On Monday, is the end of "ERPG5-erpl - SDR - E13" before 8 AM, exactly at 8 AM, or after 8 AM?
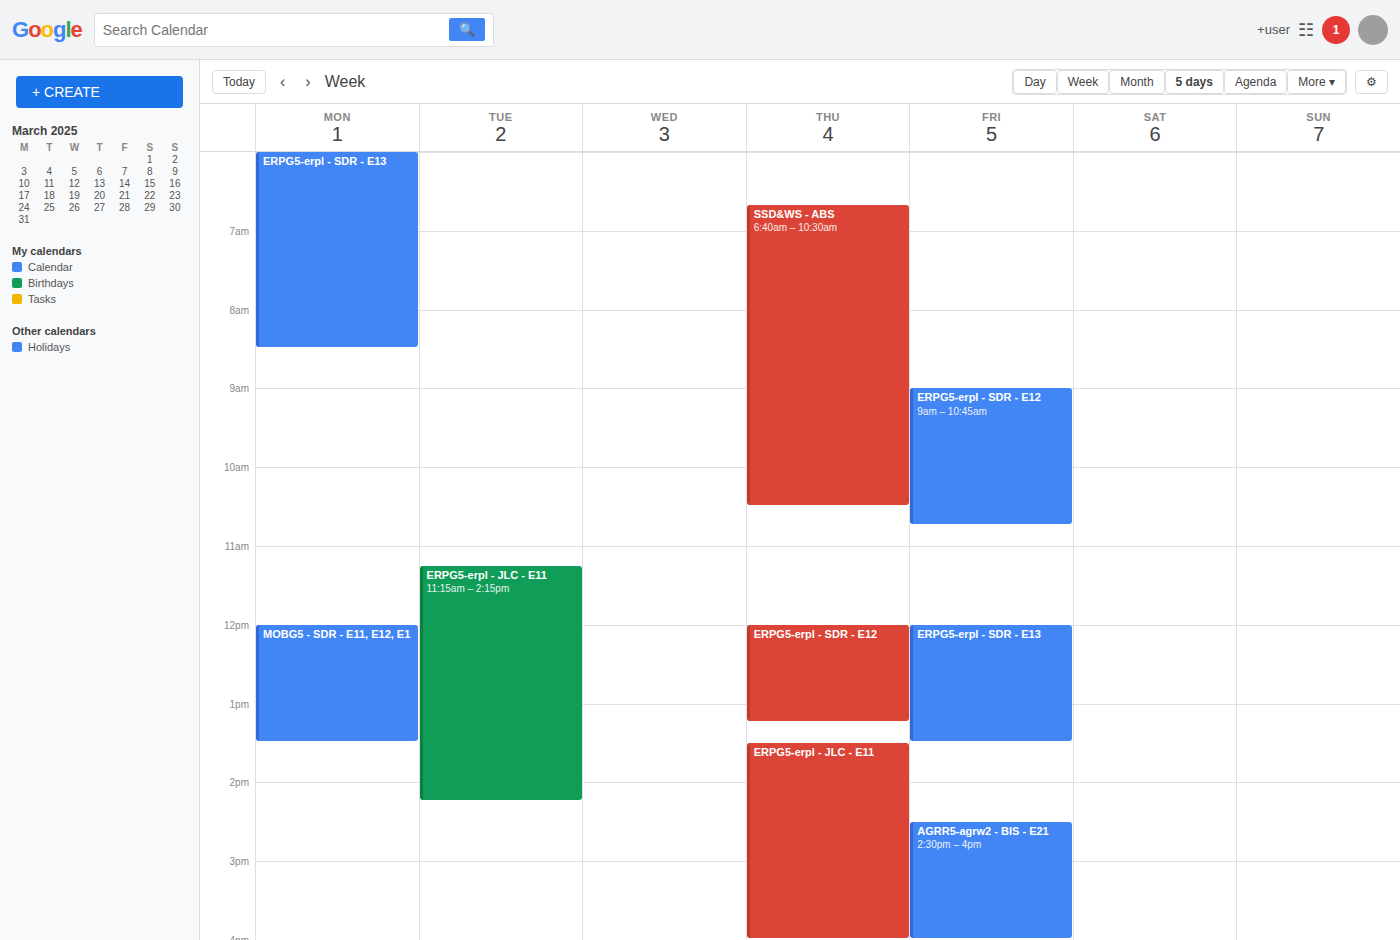
8:30 AM -- after 8 AM, 30 minutes below the 8 AM line.